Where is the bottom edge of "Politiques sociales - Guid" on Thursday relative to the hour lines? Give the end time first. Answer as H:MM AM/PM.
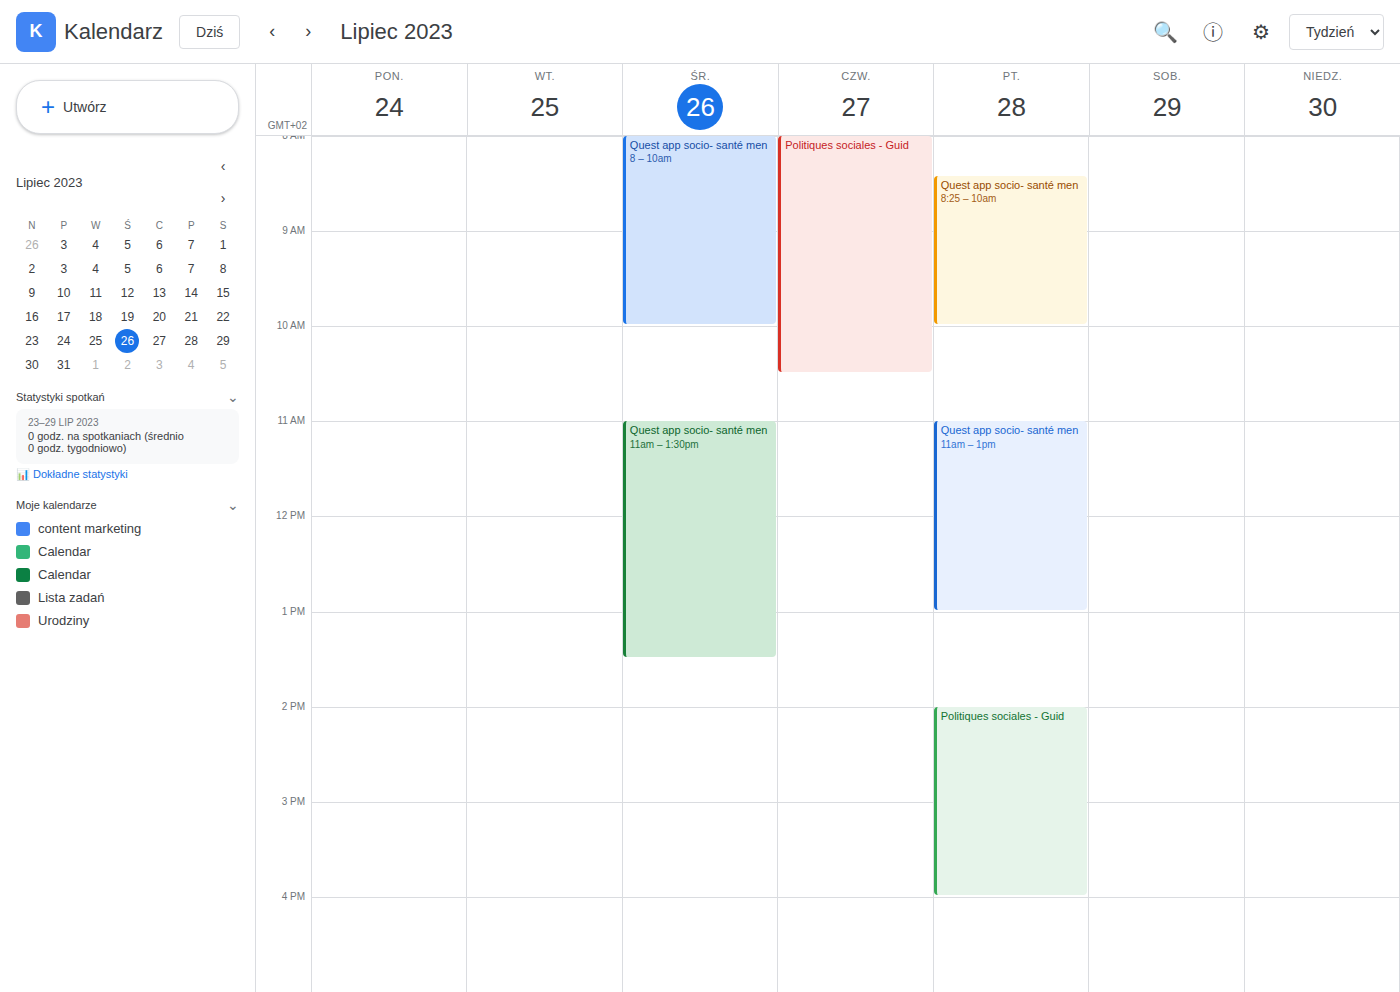
10:30 AM -- halfway between the 10 AM and 11 AM lines.